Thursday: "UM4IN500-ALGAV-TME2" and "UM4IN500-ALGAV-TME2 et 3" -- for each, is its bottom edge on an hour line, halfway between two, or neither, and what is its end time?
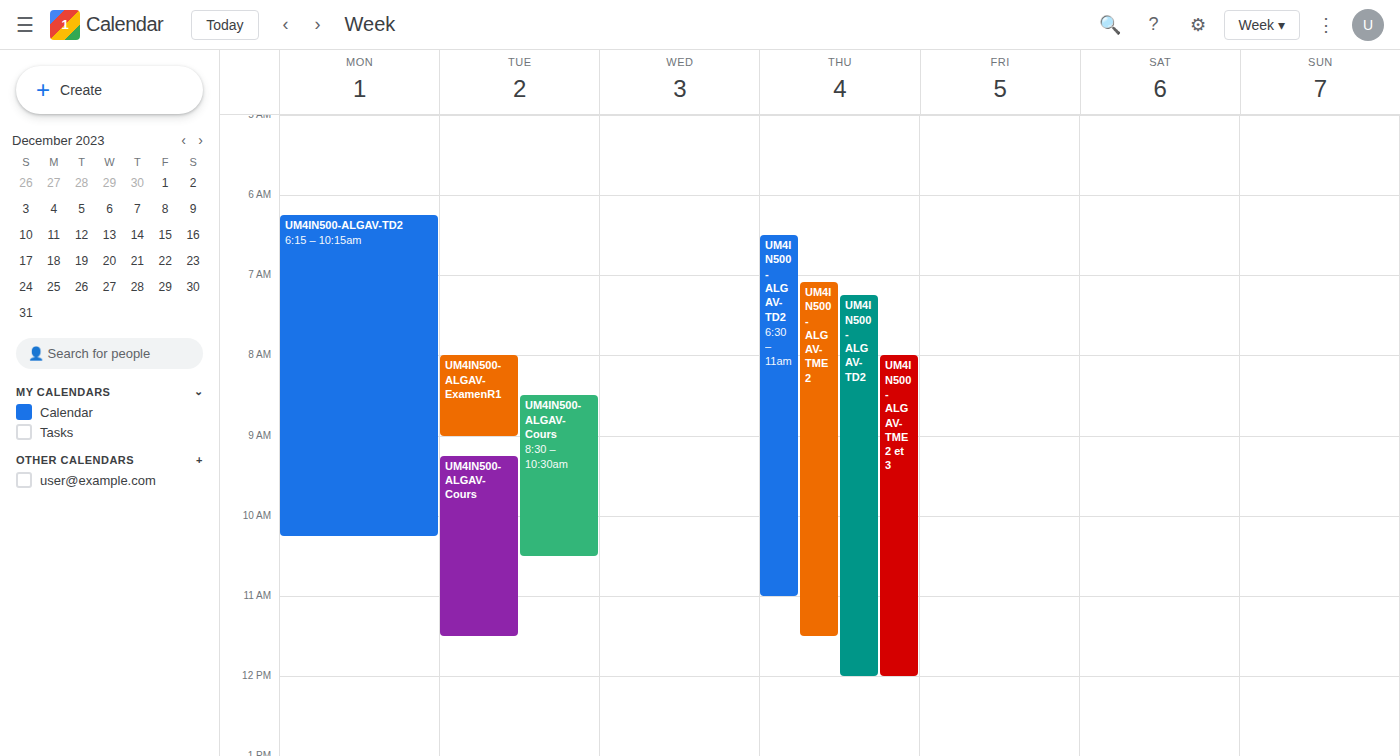
"UM4IN500-ALGAV-TME2": 11:30 AM, halfway between the 11 AM and 12 PM lines. "UM4IN500-ALGAV-TME2 et 3": 12:00 PM, exactly on the 12 PM line.